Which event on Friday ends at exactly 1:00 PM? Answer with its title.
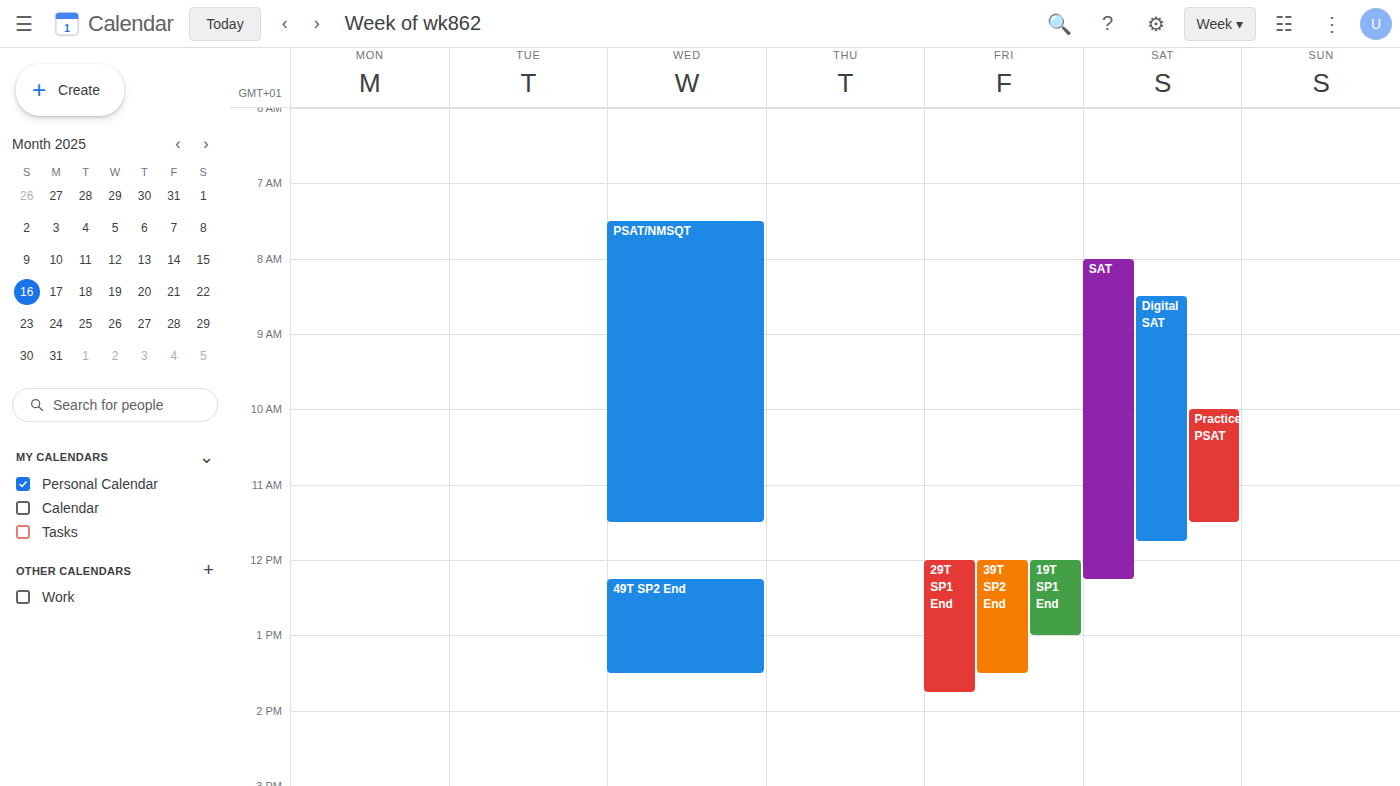
"19T SP1 End"